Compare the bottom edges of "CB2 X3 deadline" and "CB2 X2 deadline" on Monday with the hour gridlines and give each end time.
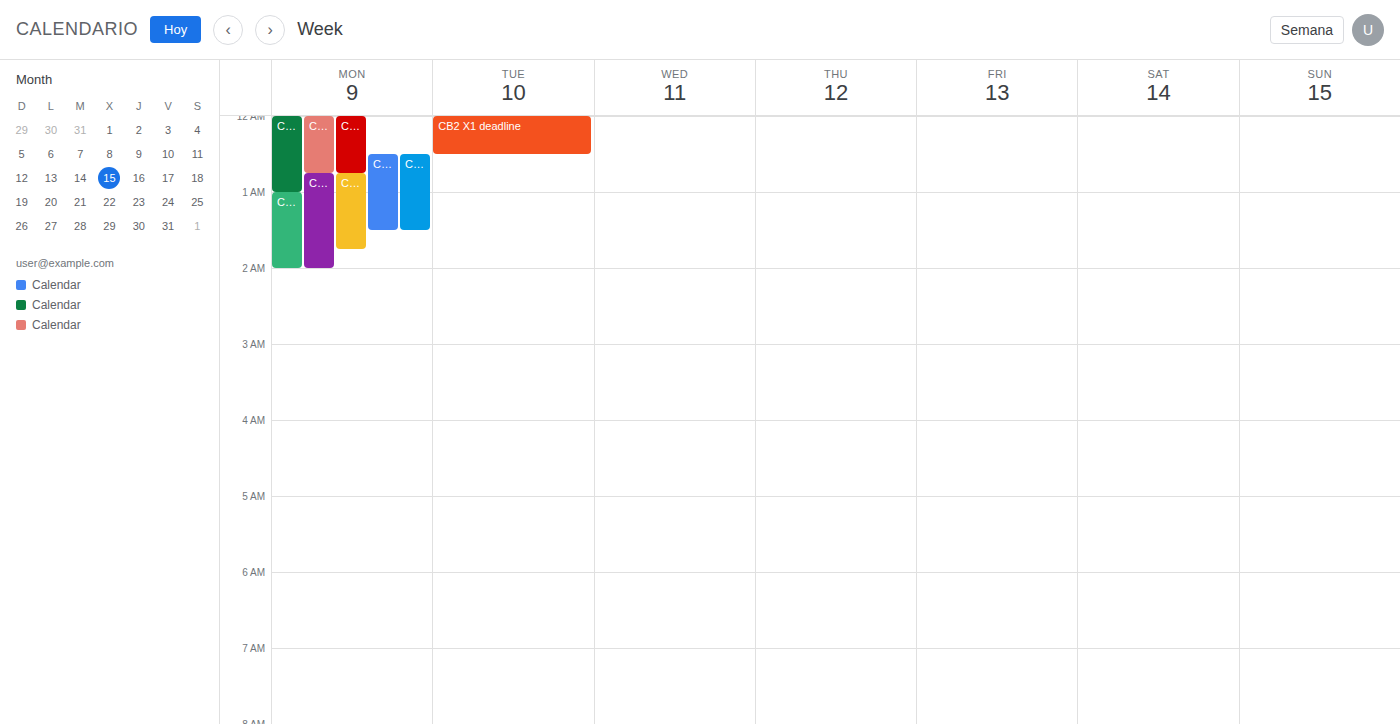
"CB2 X3 deadline": 1:30 AM, halfway between the 1 AM and 2 AM lines. "CB2 X2 deadline": 2:00 AM, exactly on the 2 AM line.